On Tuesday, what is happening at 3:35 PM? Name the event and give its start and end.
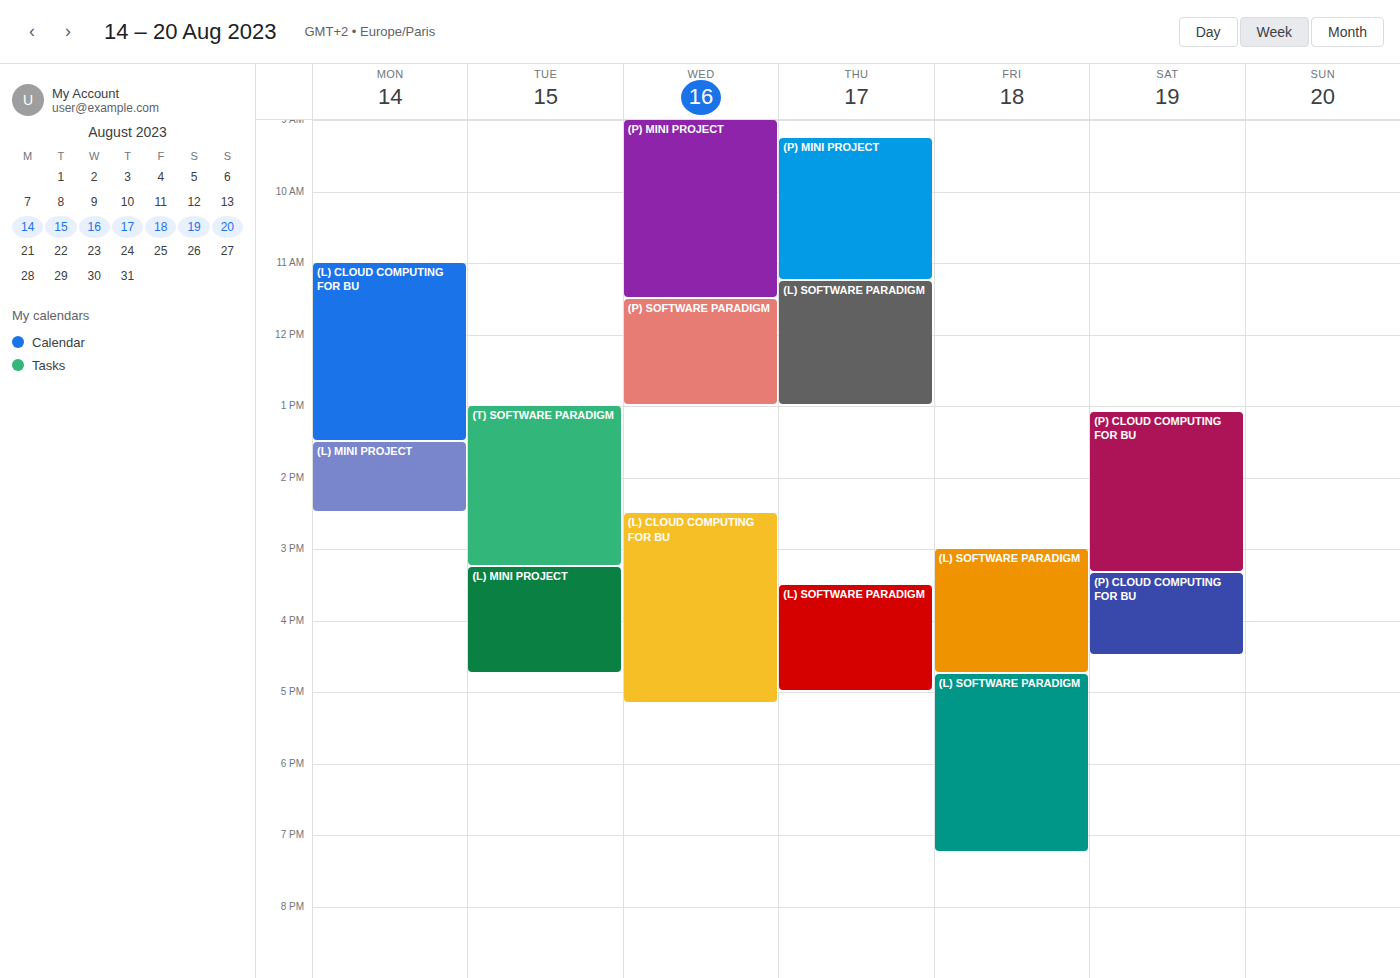
"(L) MINI PROJECT", 3:15 PM to 4:45 PM